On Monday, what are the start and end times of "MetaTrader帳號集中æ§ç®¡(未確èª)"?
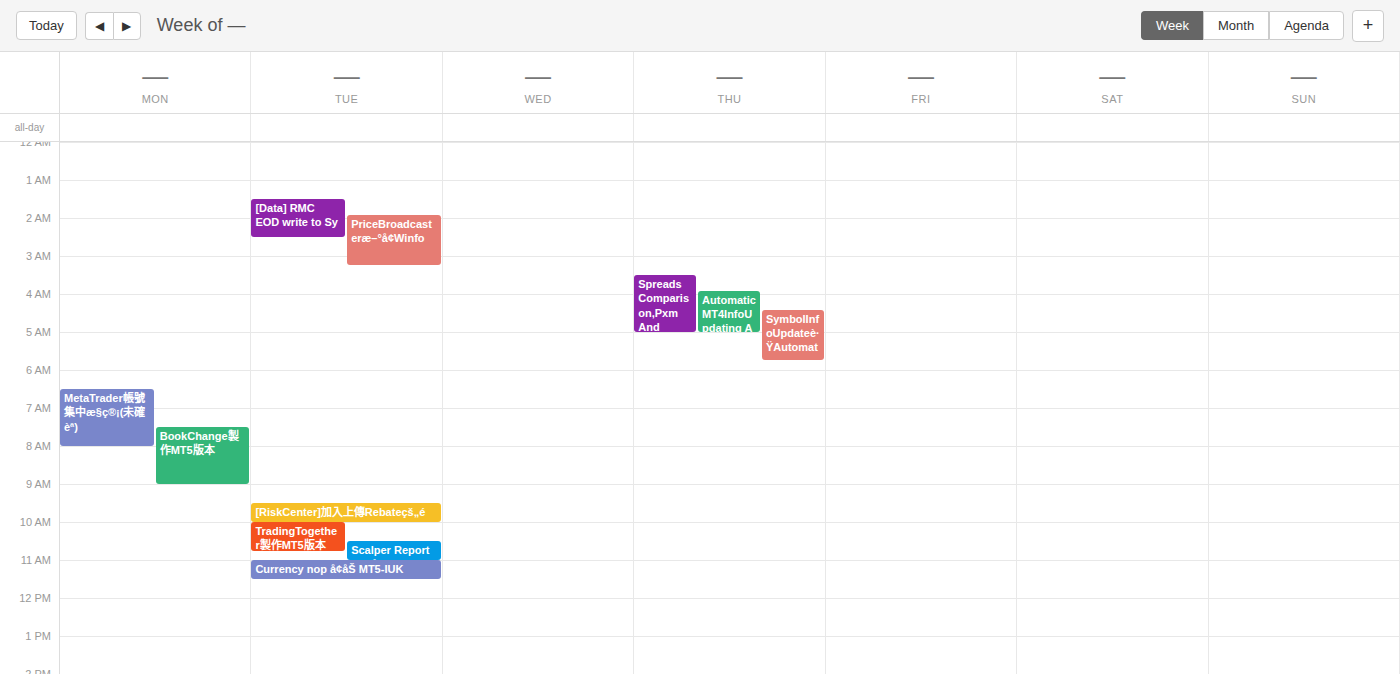
6:30 AM to 8:00 AM